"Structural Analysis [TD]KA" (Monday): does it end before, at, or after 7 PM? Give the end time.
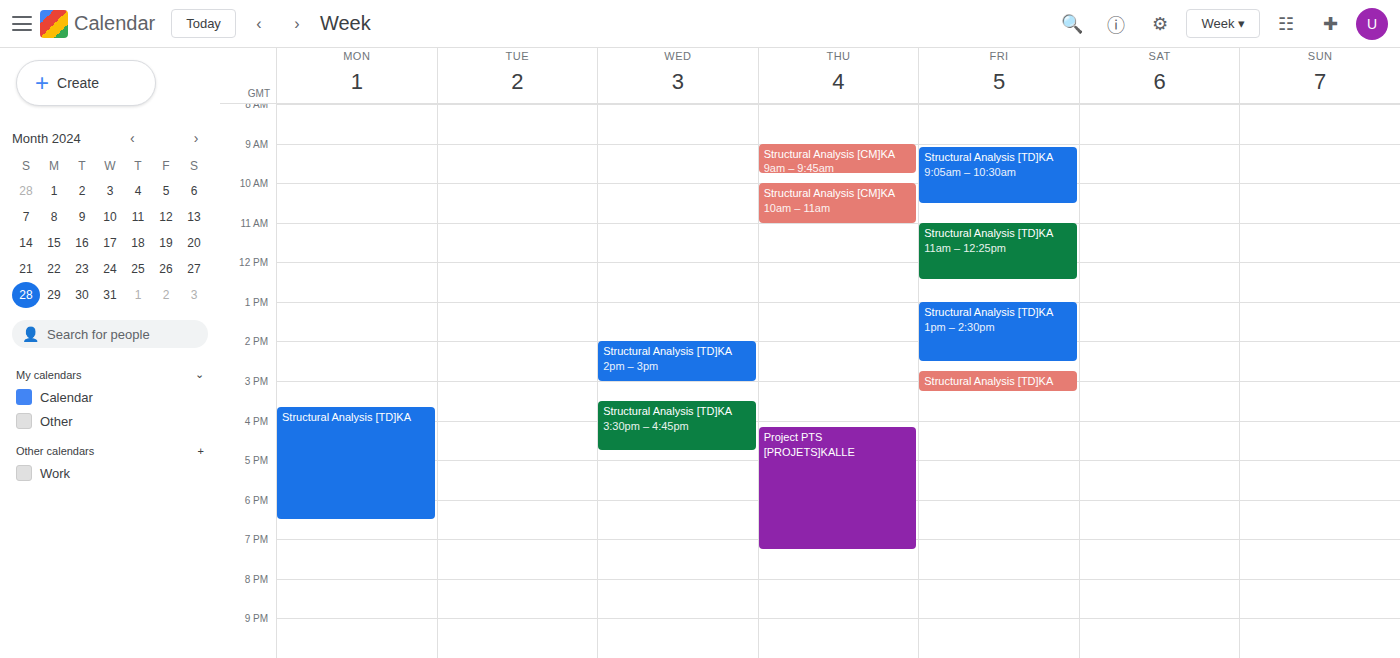
6:30 PM -- before 7 PM, 30 minutes above the 7 PM line.